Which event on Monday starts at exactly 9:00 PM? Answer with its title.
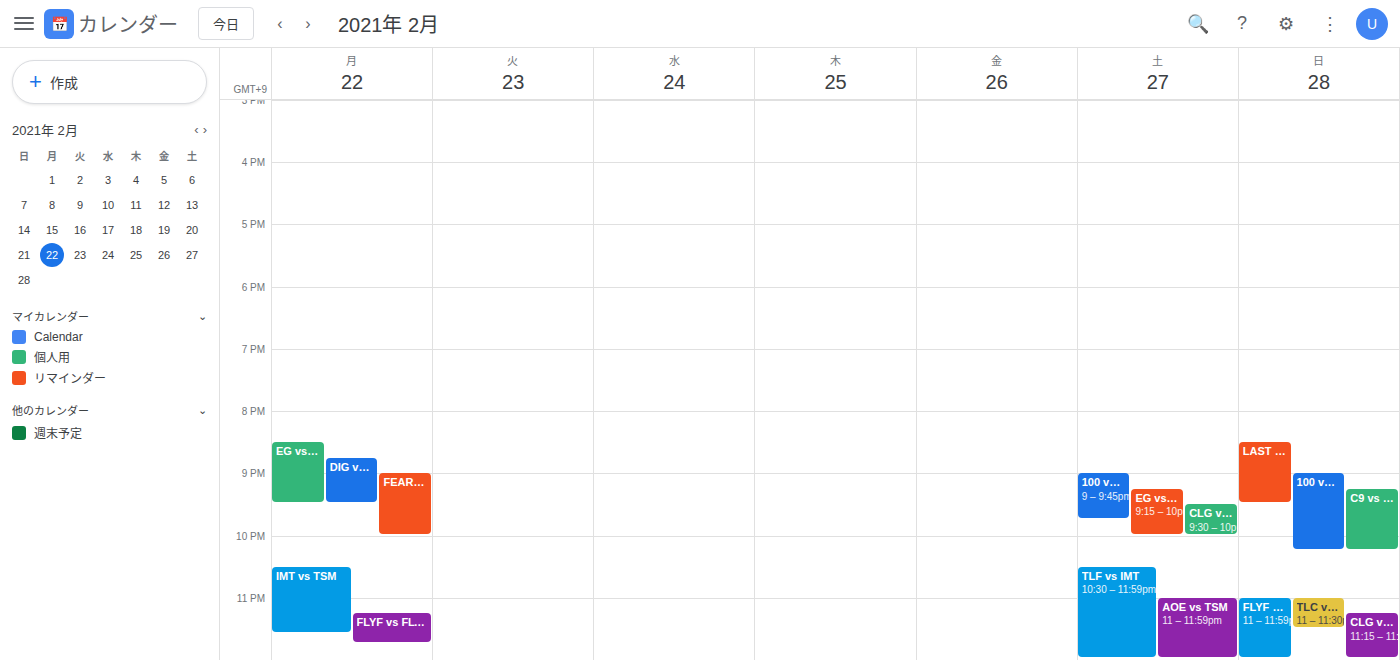
"FEAR vs AOE"